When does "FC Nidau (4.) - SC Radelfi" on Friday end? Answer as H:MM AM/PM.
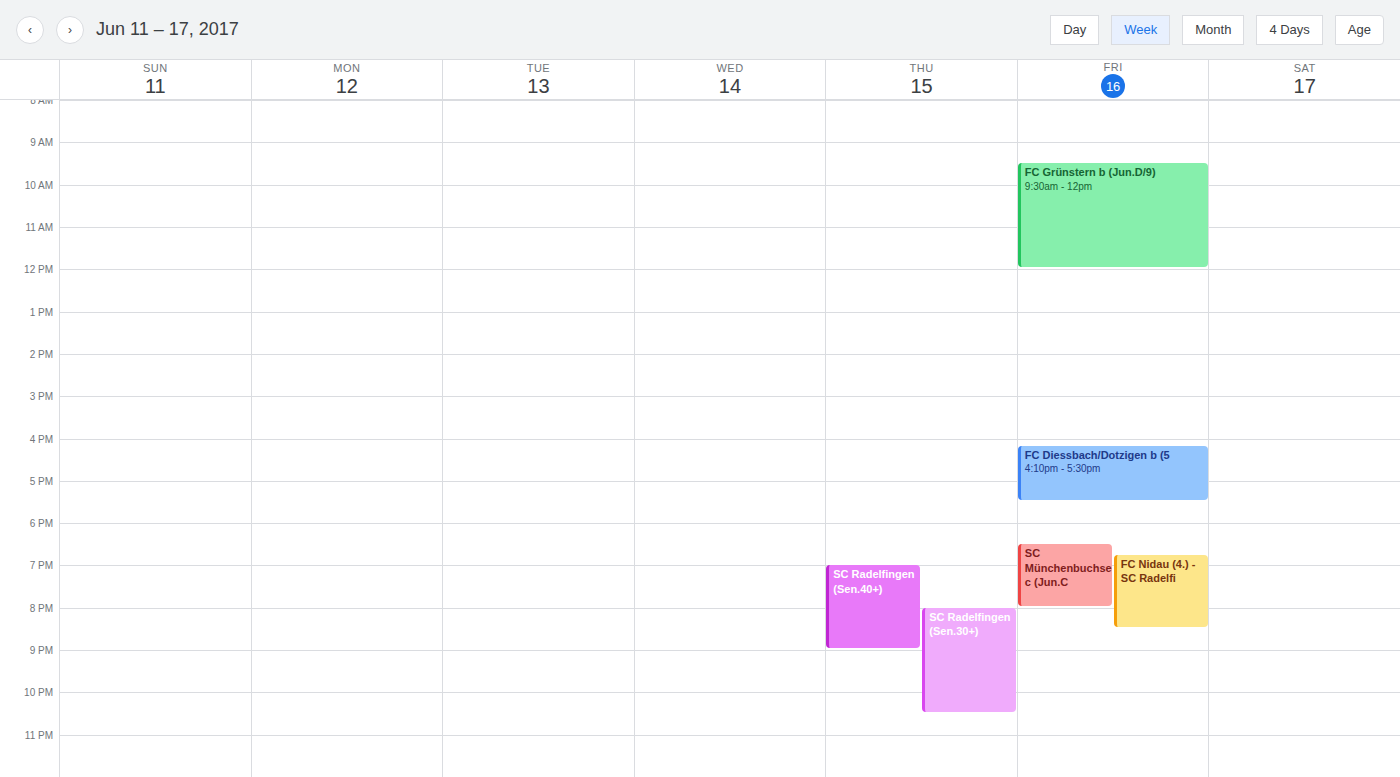
8:30 PM